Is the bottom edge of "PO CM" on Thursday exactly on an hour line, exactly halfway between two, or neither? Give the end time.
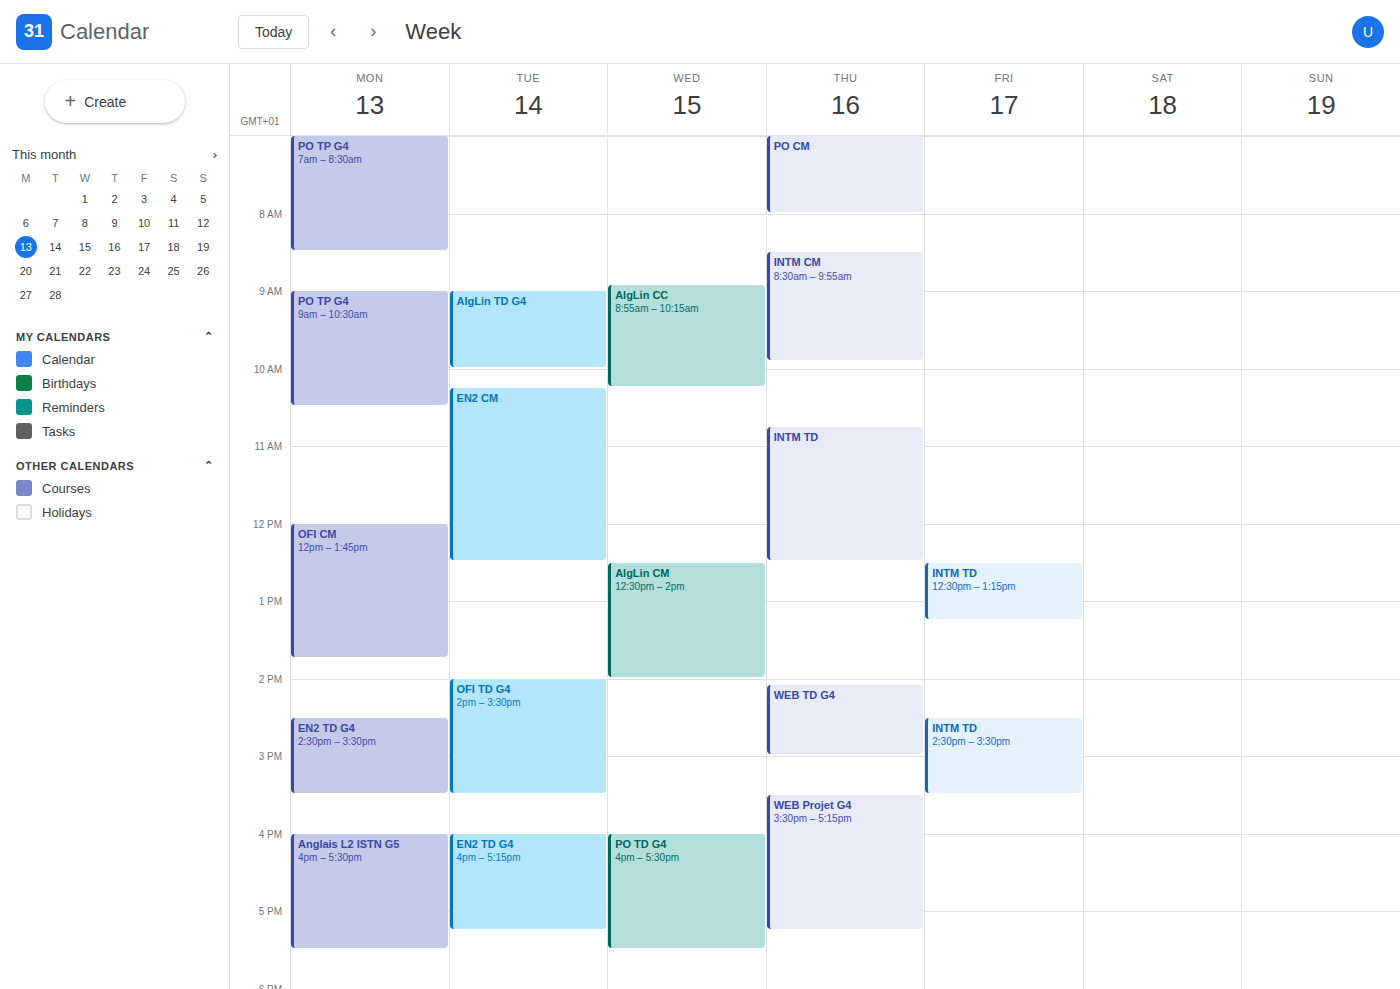
8:00 AM -- exactly on the 8 AM line.